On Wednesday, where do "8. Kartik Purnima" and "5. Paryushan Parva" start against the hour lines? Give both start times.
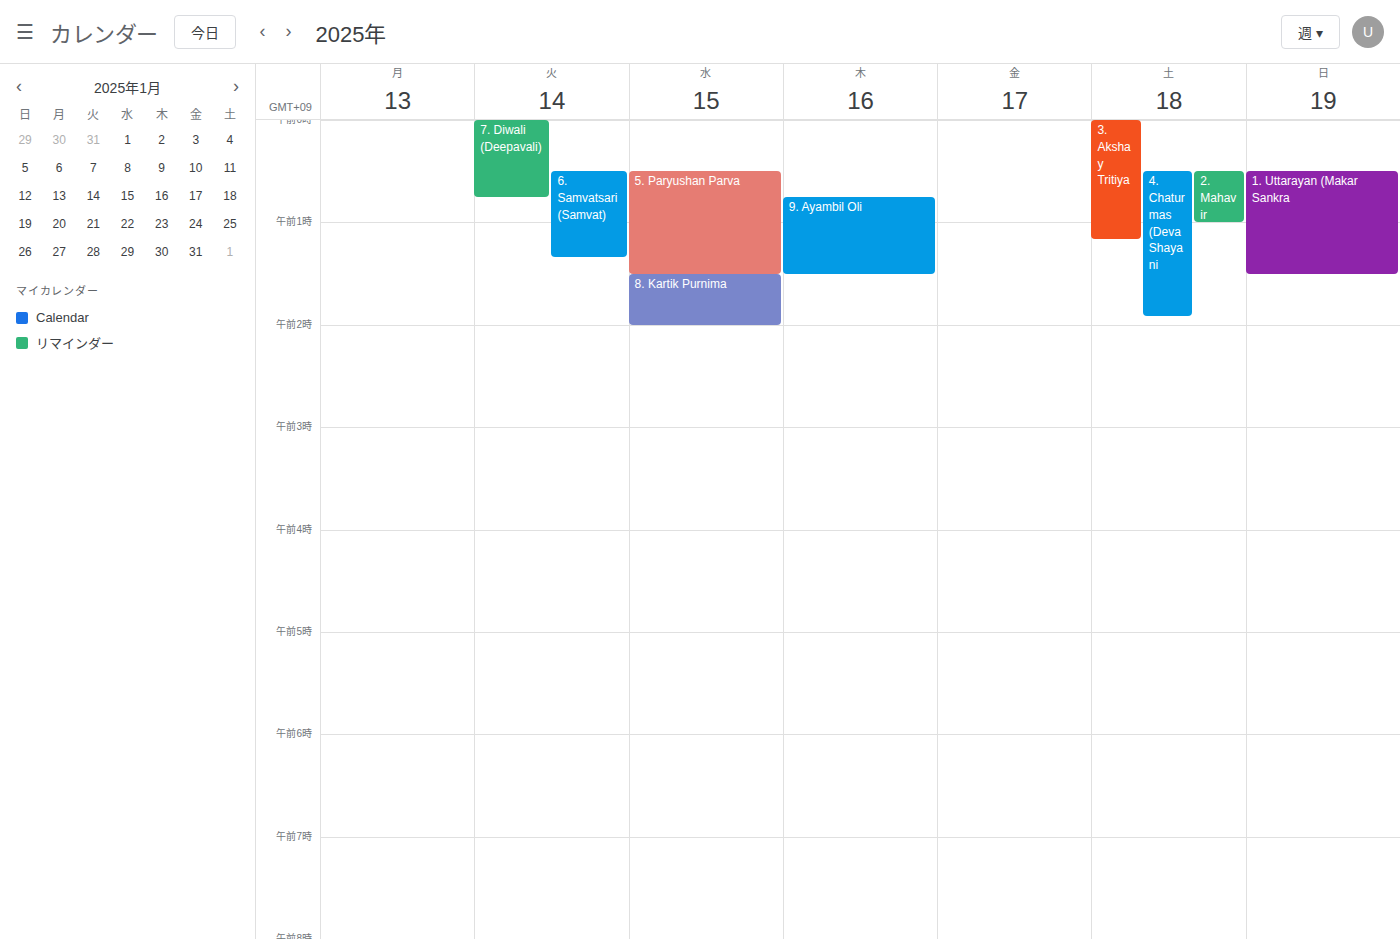
"8. Kartik Purnima": 1:30 AM, halfway between the 1 AM and 2 AM lines. "5. Paryushan Parva": 12:30 AM, halfway between the 12 AM and 1 AM lines.